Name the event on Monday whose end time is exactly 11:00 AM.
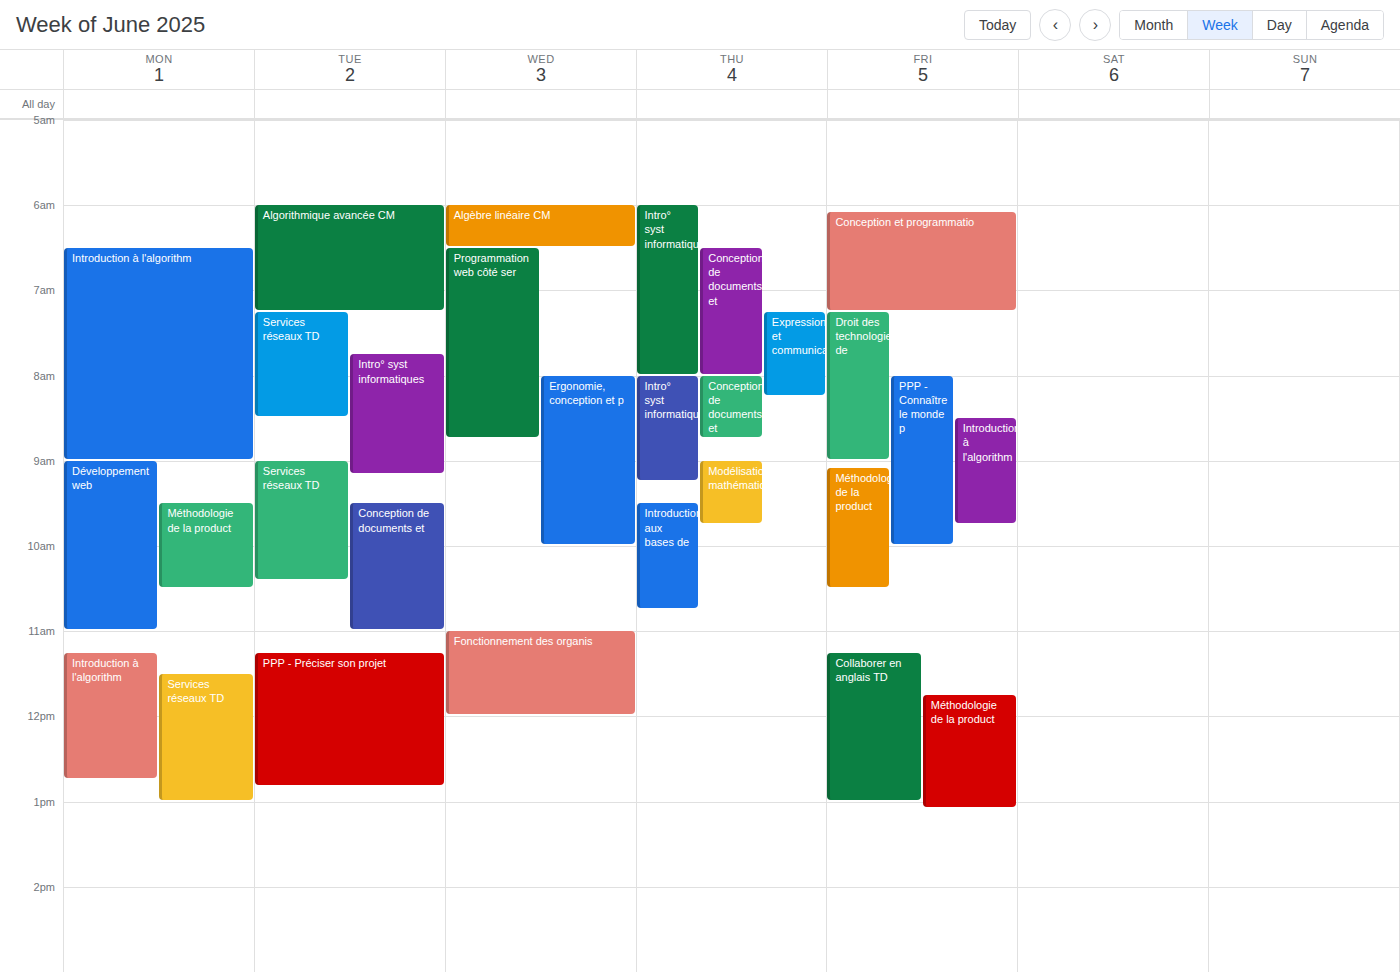
"Développement web"